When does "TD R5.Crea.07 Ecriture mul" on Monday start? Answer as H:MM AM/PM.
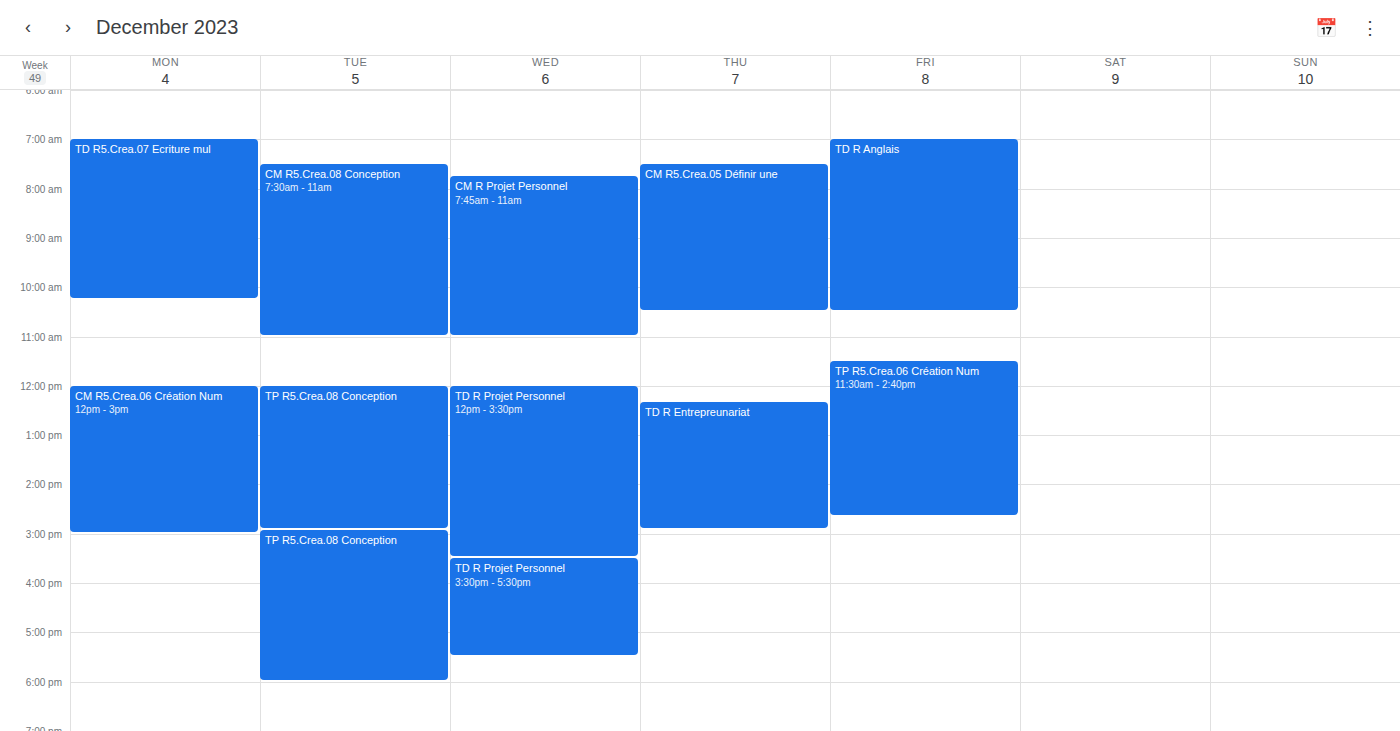
7:00 AM